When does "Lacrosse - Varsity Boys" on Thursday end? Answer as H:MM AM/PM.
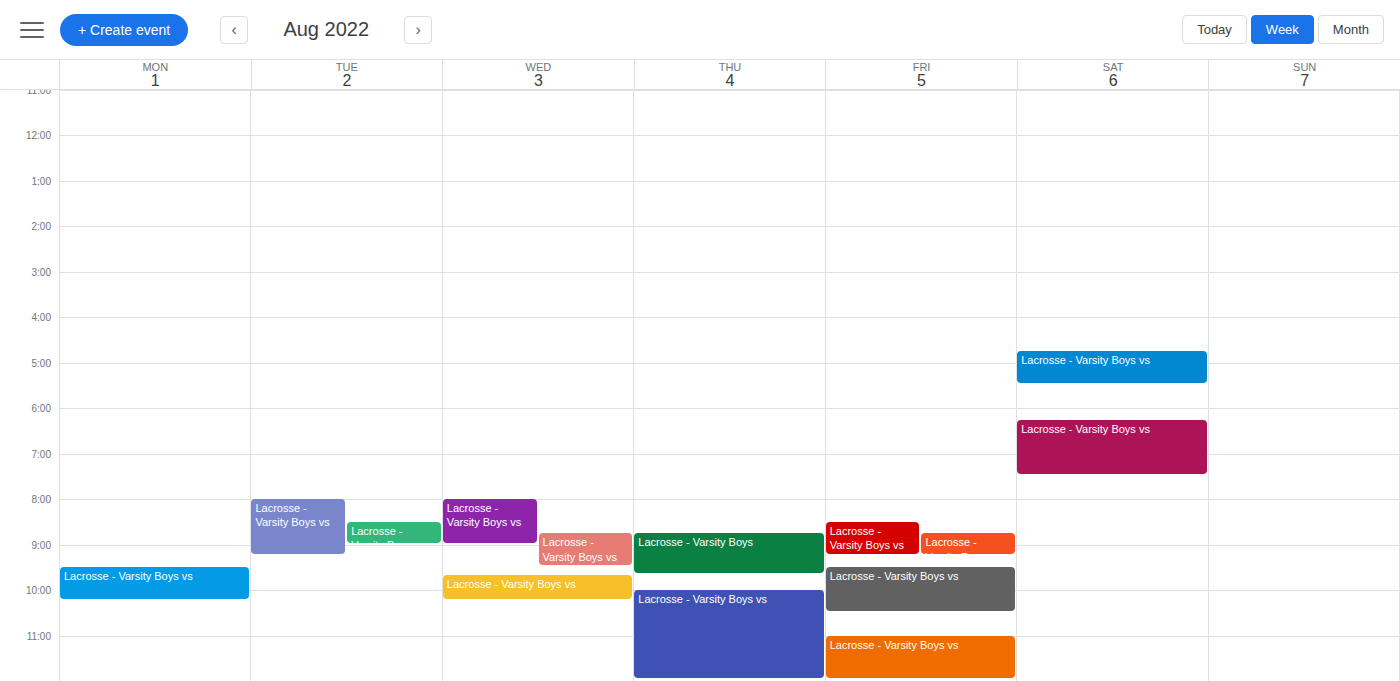
9:40 PM